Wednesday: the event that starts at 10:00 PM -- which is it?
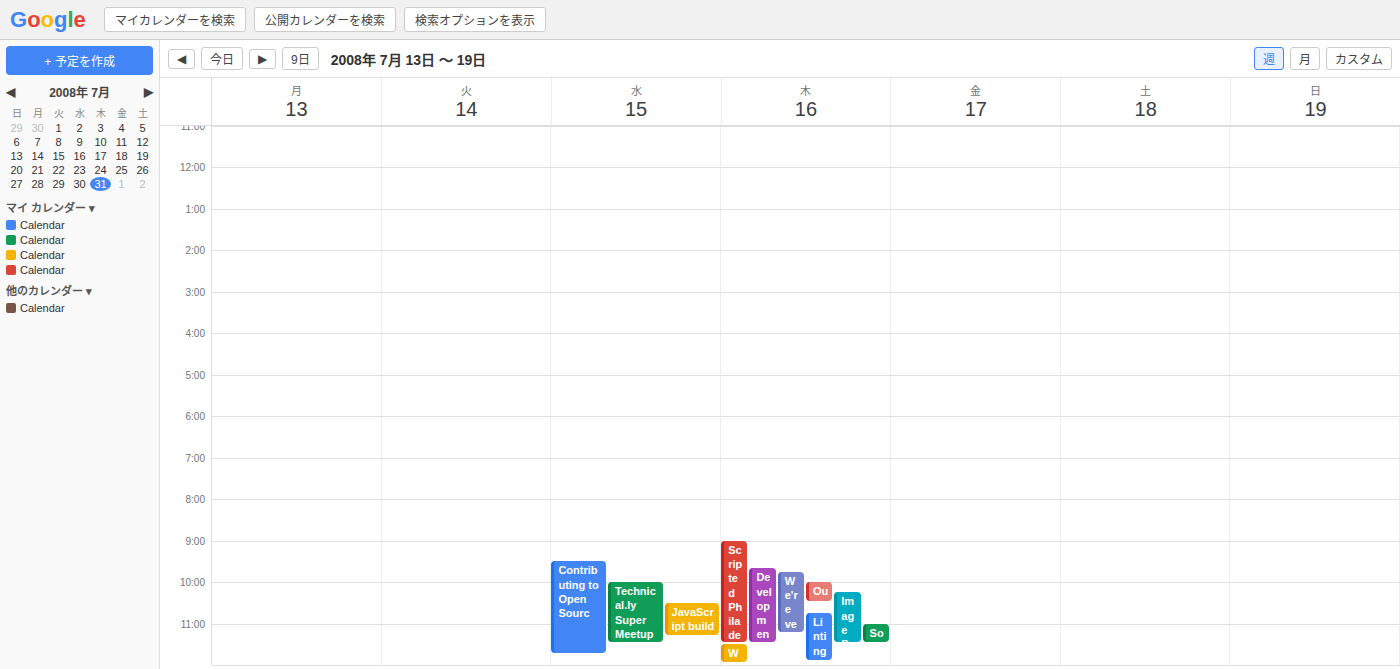
"Technical.ly Super Meetup"